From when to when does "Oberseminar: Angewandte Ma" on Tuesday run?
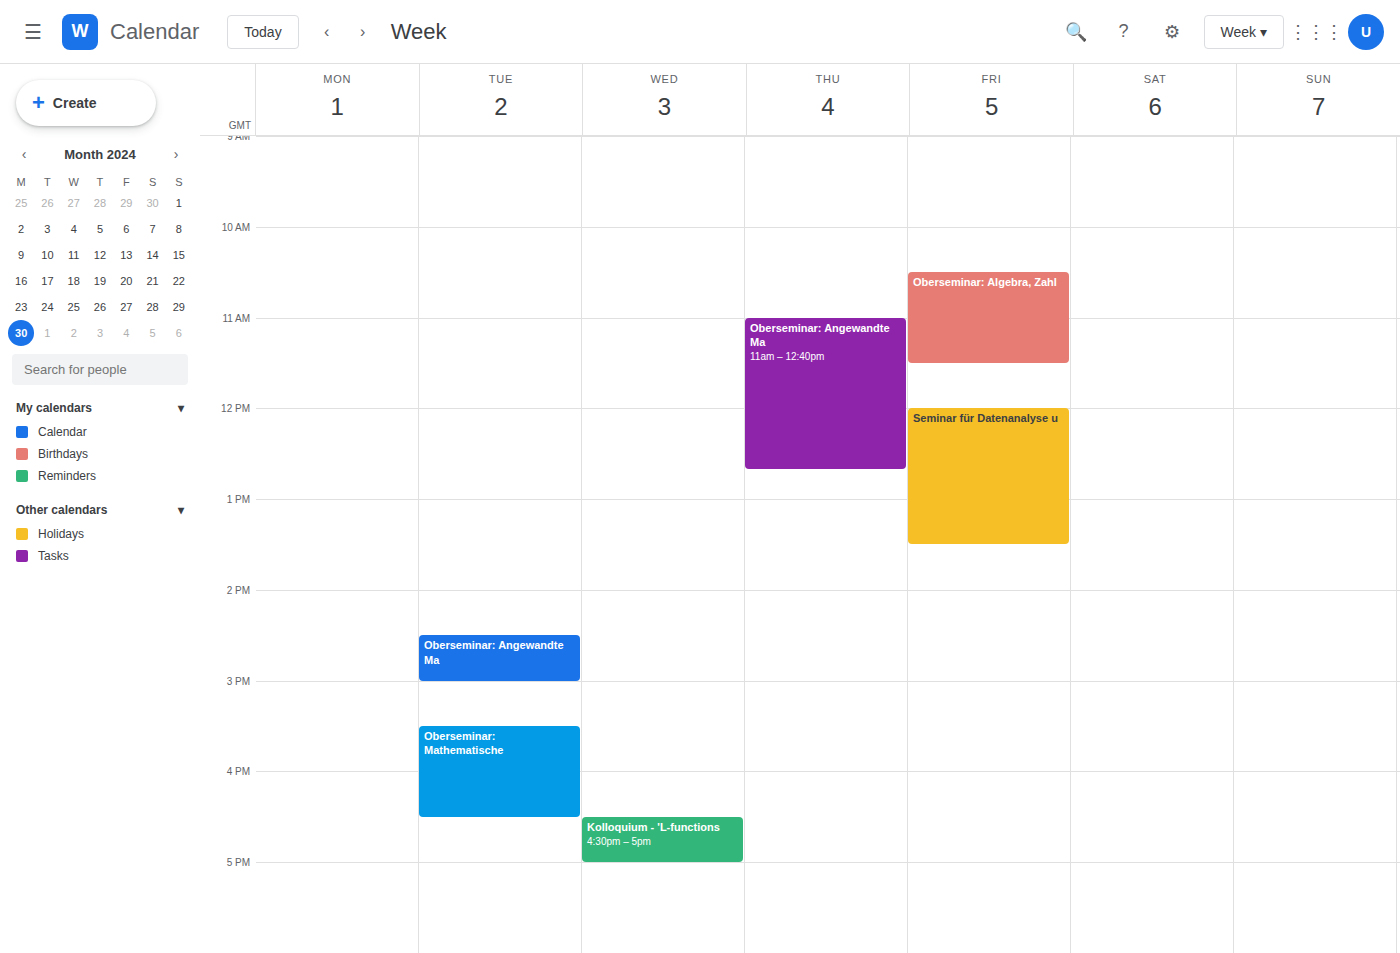
2:30 PM to 3:00 PM